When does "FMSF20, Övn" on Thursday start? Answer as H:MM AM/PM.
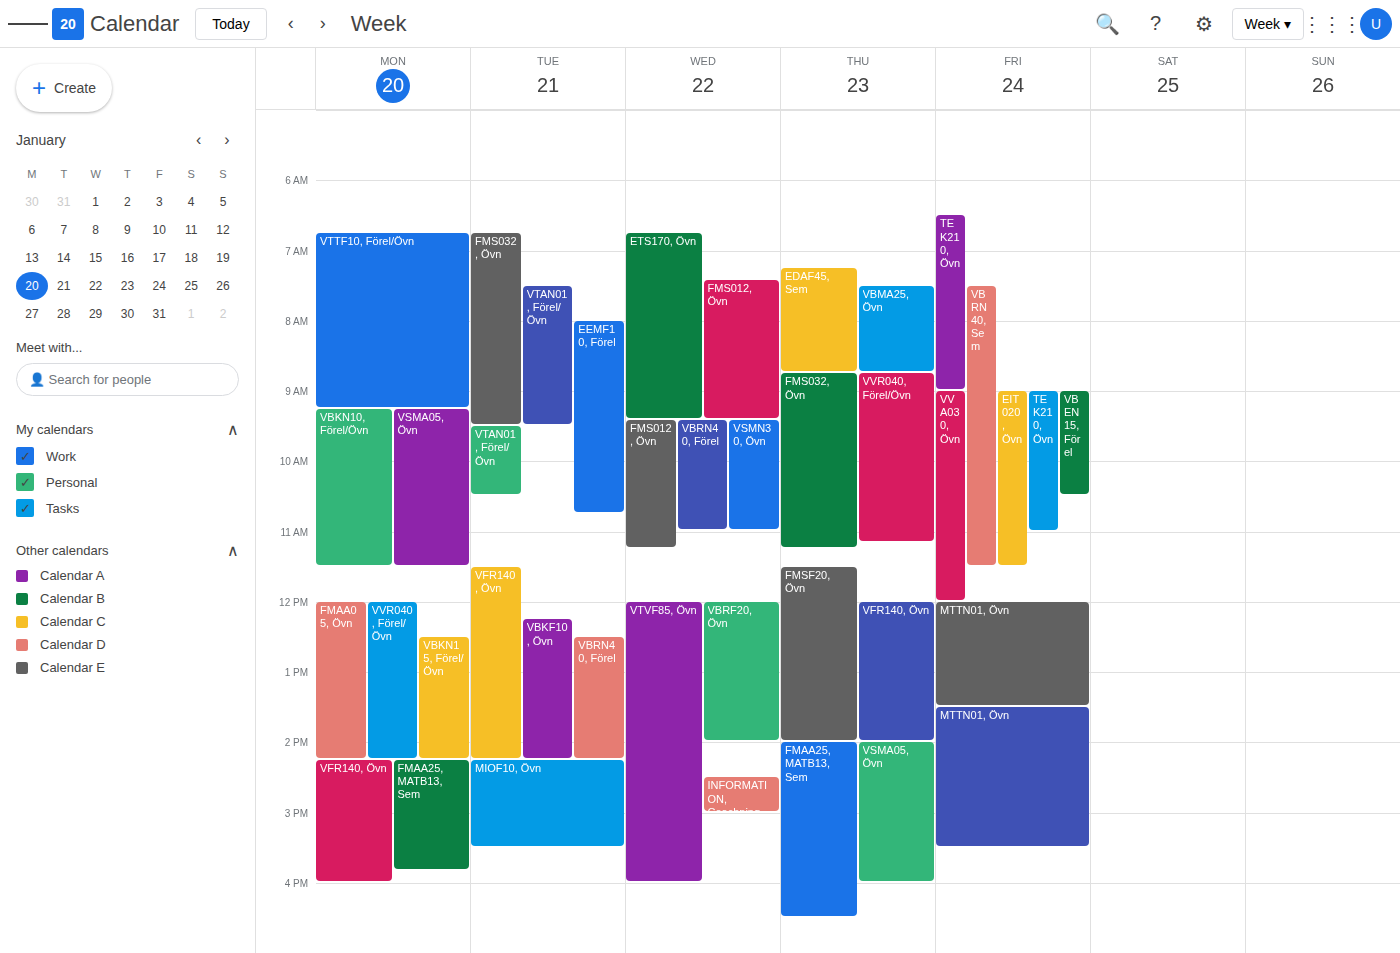
11:30 AM